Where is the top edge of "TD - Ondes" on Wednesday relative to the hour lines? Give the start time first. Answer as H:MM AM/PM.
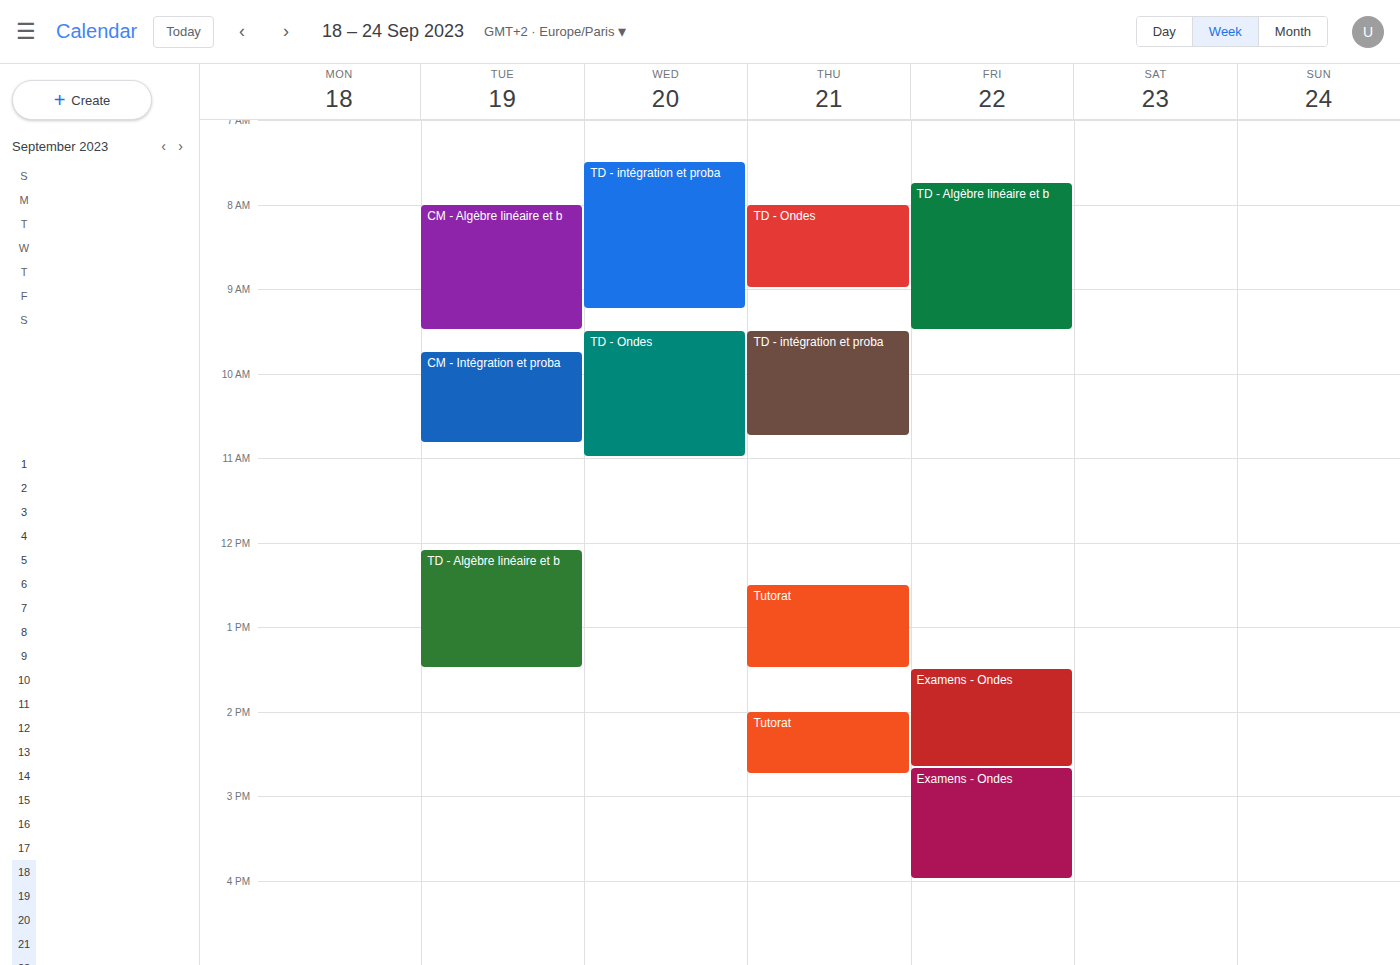
9:30 AM -- halfway between the 9 AM and 10 AM lines.